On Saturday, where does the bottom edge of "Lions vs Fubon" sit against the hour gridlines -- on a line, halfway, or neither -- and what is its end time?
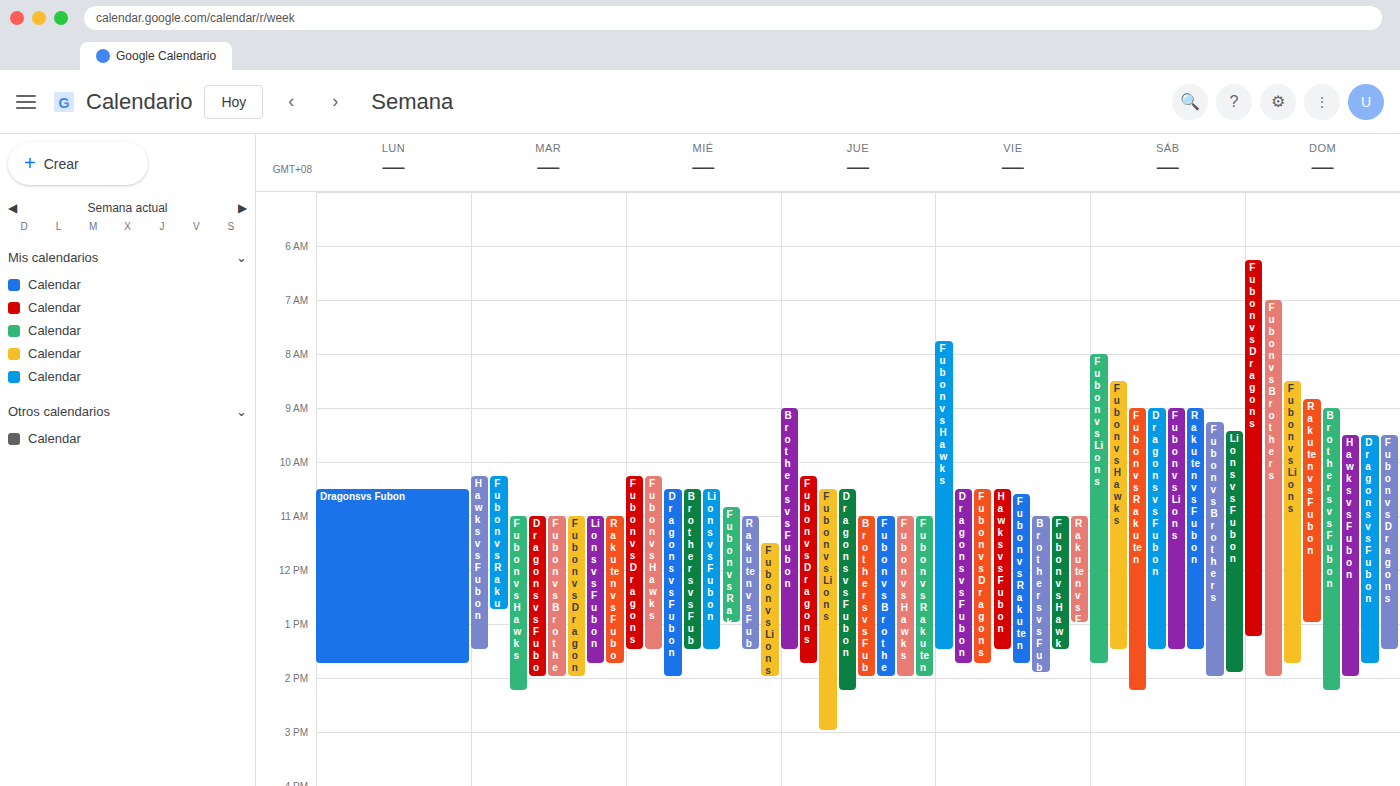
13:55 -- neither: 55 minutes below the 13:00 line and 5 minutes above the 14:00 line.